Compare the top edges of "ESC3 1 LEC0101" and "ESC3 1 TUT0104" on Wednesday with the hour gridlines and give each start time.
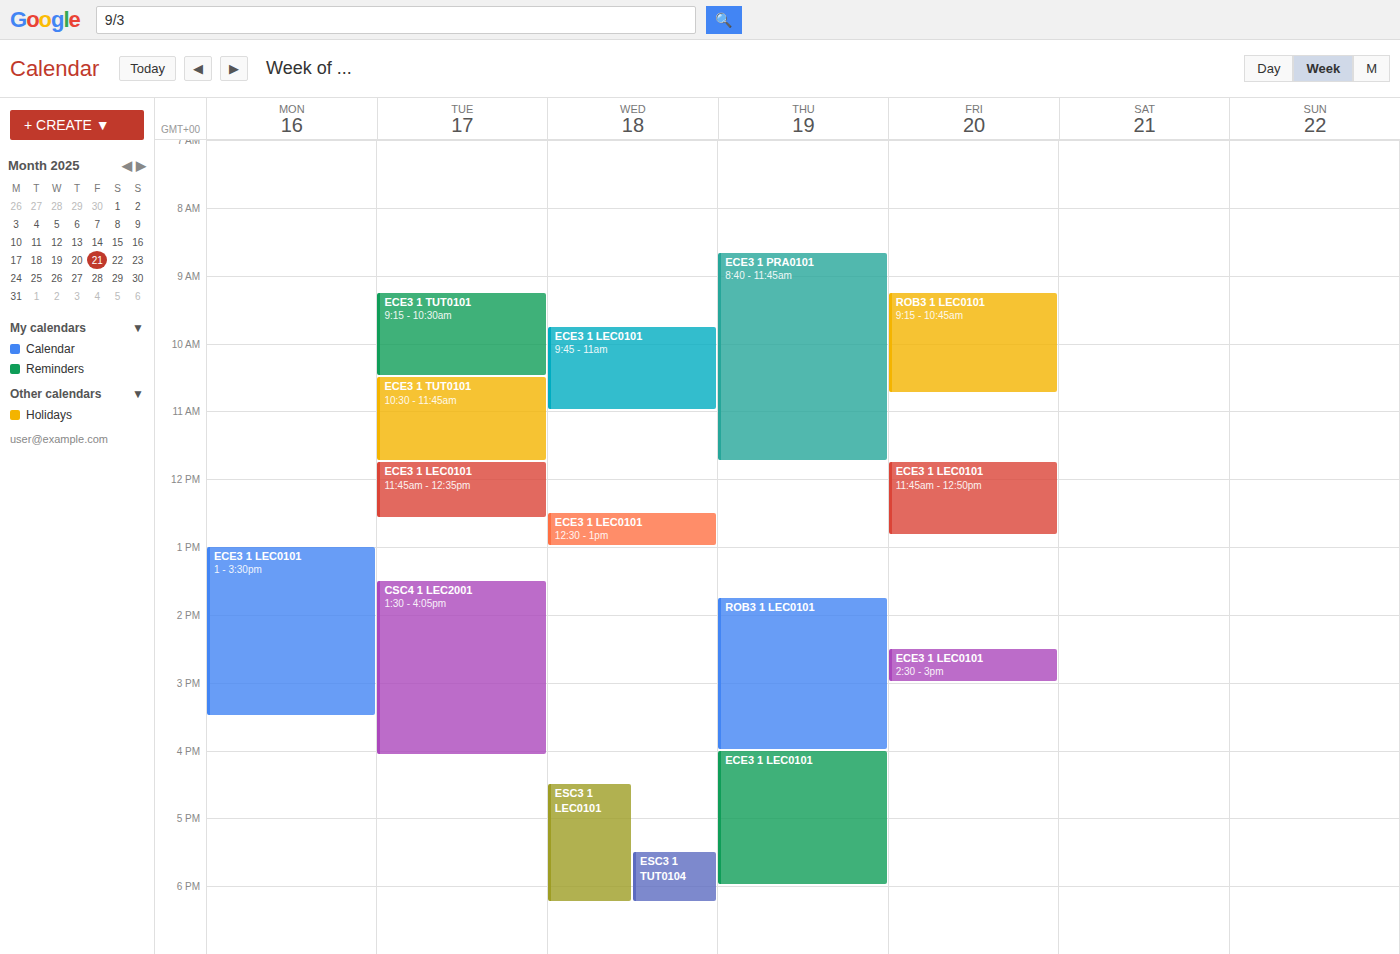
"ESC3 1 LEC0101": 16:30, halfway between the 16:00 and 17:00 lines. "ESC3 1 TUT0104": 17:30, halfway between the 17:00 and 18:00 lines.